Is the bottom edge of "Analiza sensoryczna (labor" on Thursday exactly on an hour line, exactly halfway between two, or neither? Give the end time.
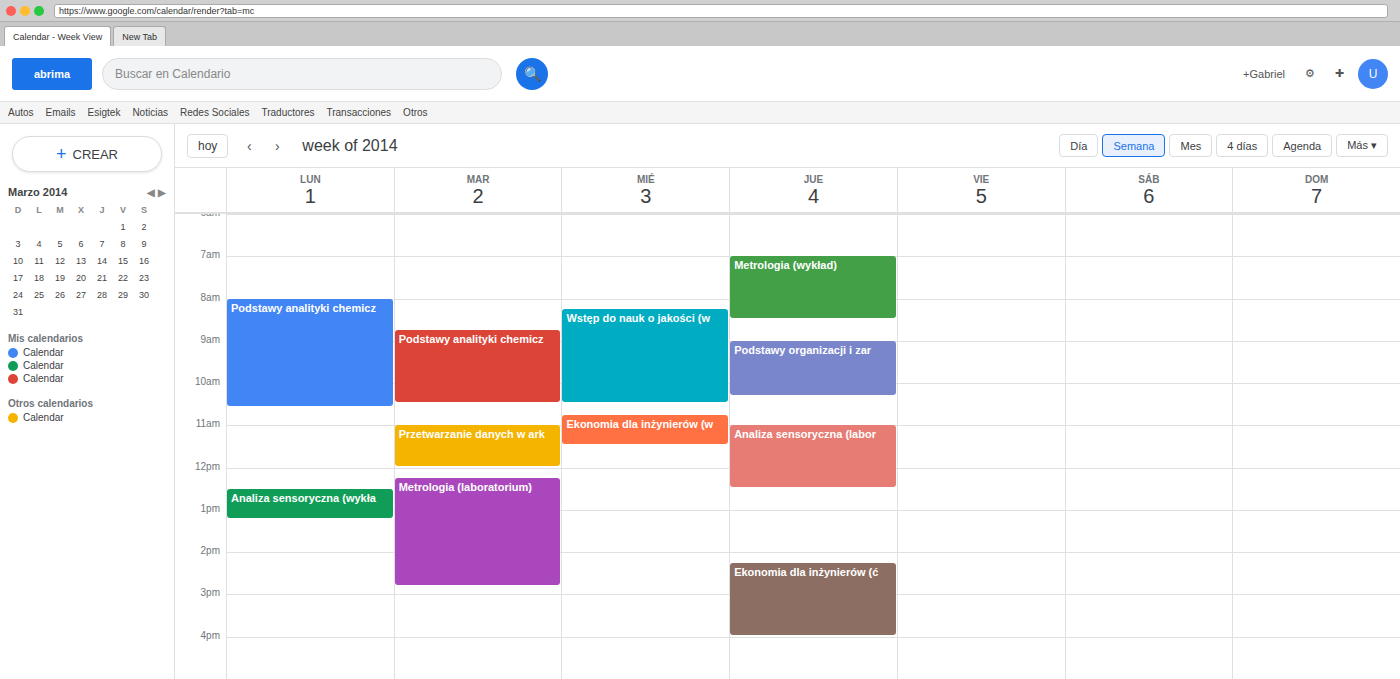
12:30 PM -- halfway between the 12 PM and 1 PM lines.